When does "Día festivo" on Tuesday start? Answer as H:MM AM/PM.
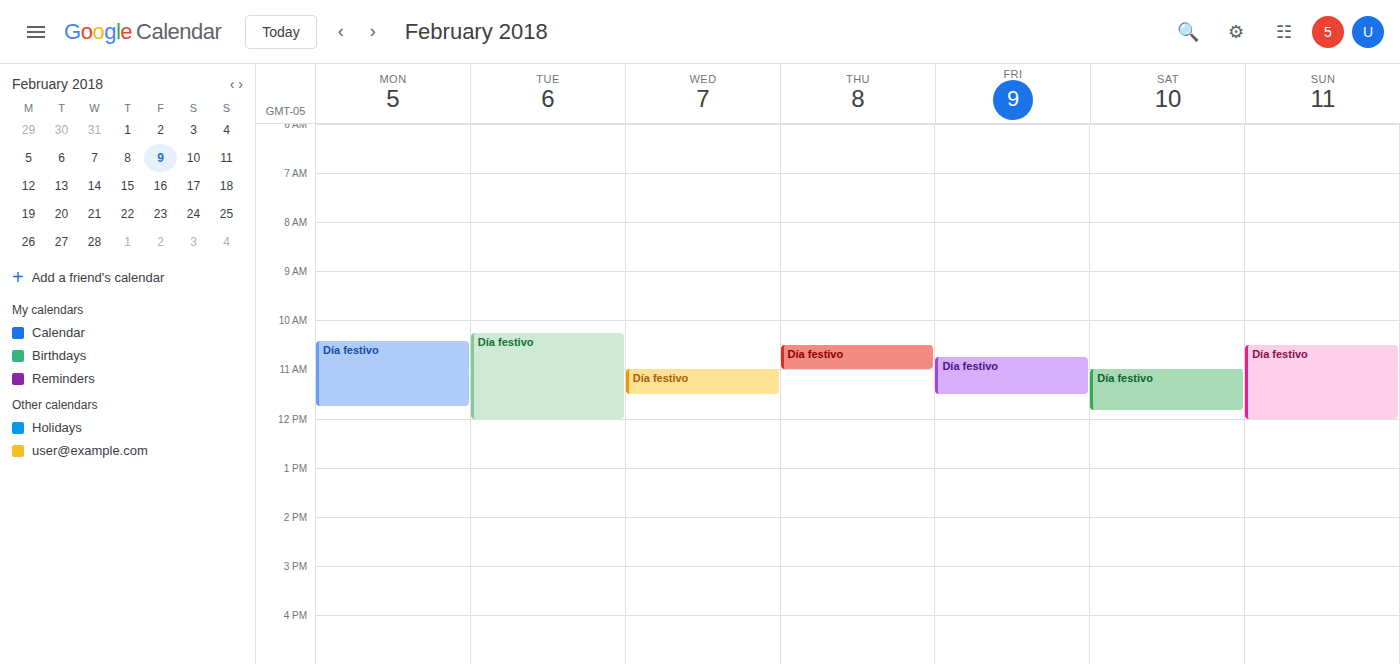
10:15 AM